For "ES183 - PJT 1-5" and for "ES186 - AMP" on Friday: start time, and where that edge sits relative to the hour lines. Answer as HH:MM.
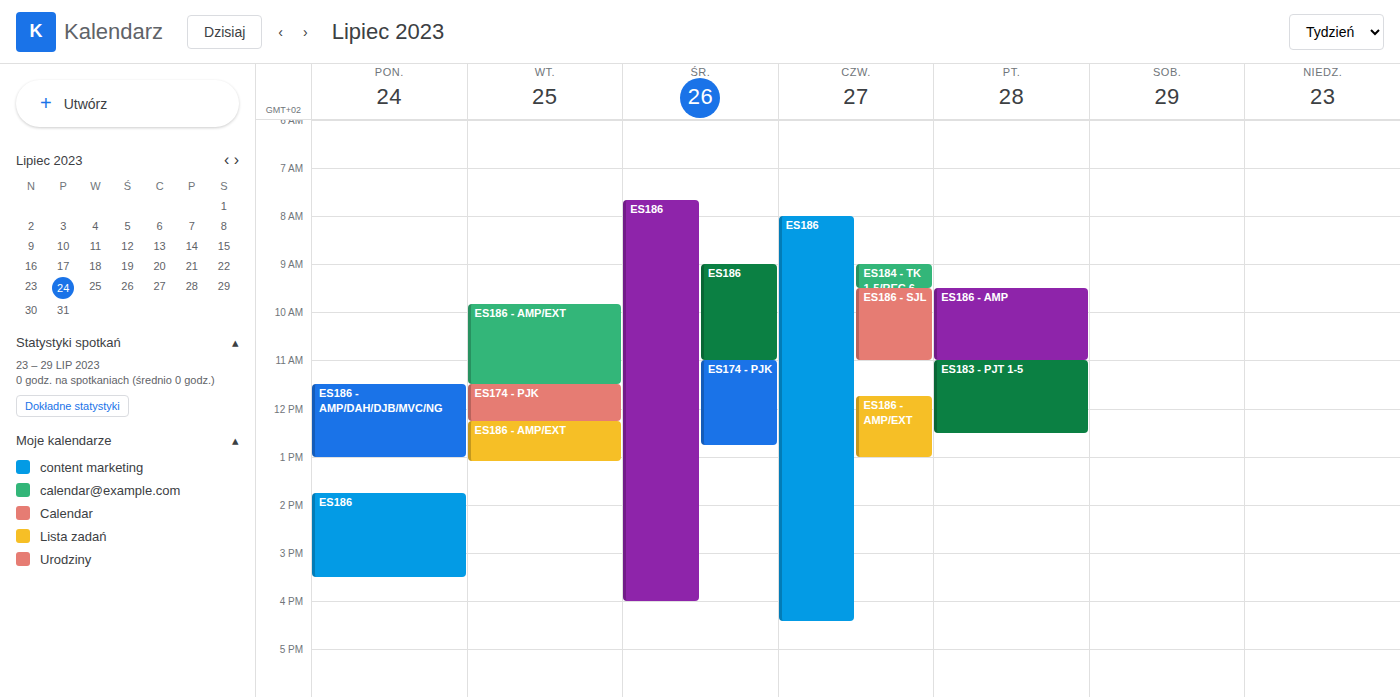
"ES183 - PJT 1-5": 11:00, exactly on the 11:00 line. "ES186 - AMP": 09:30, halfway between the 09:00 and 10:00 lines.